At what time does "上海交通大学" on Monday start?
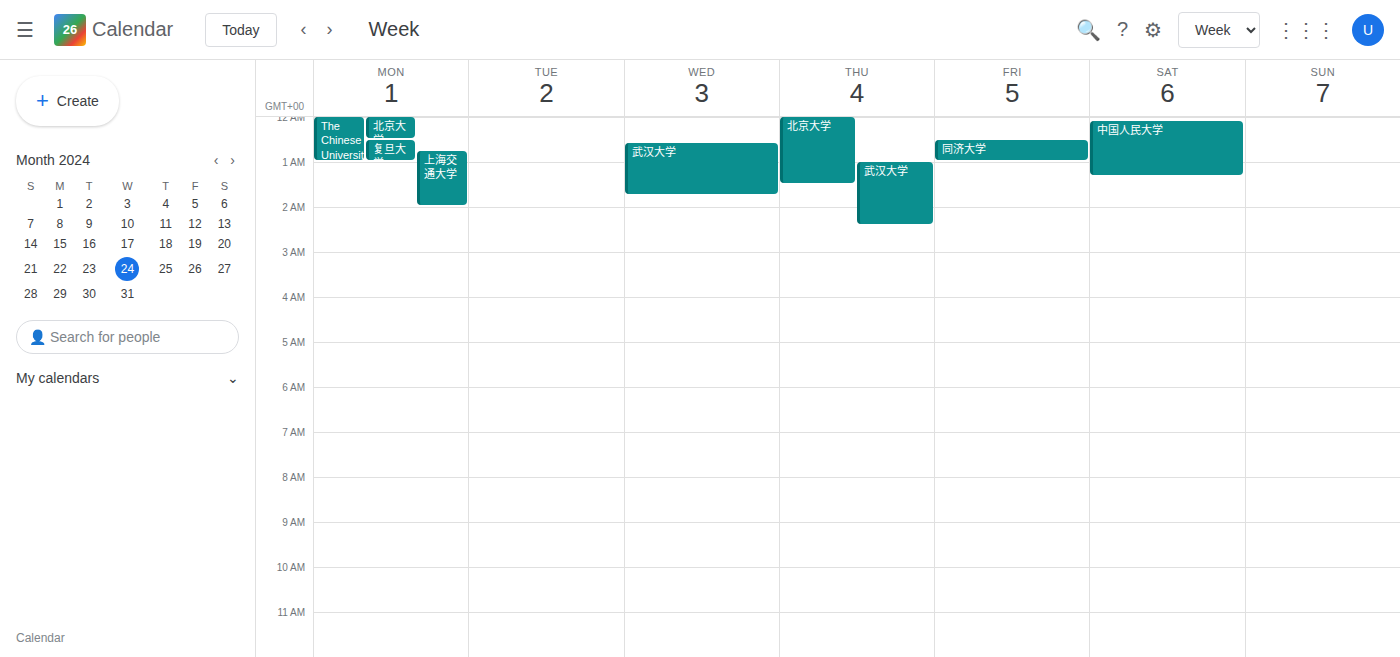
00:45